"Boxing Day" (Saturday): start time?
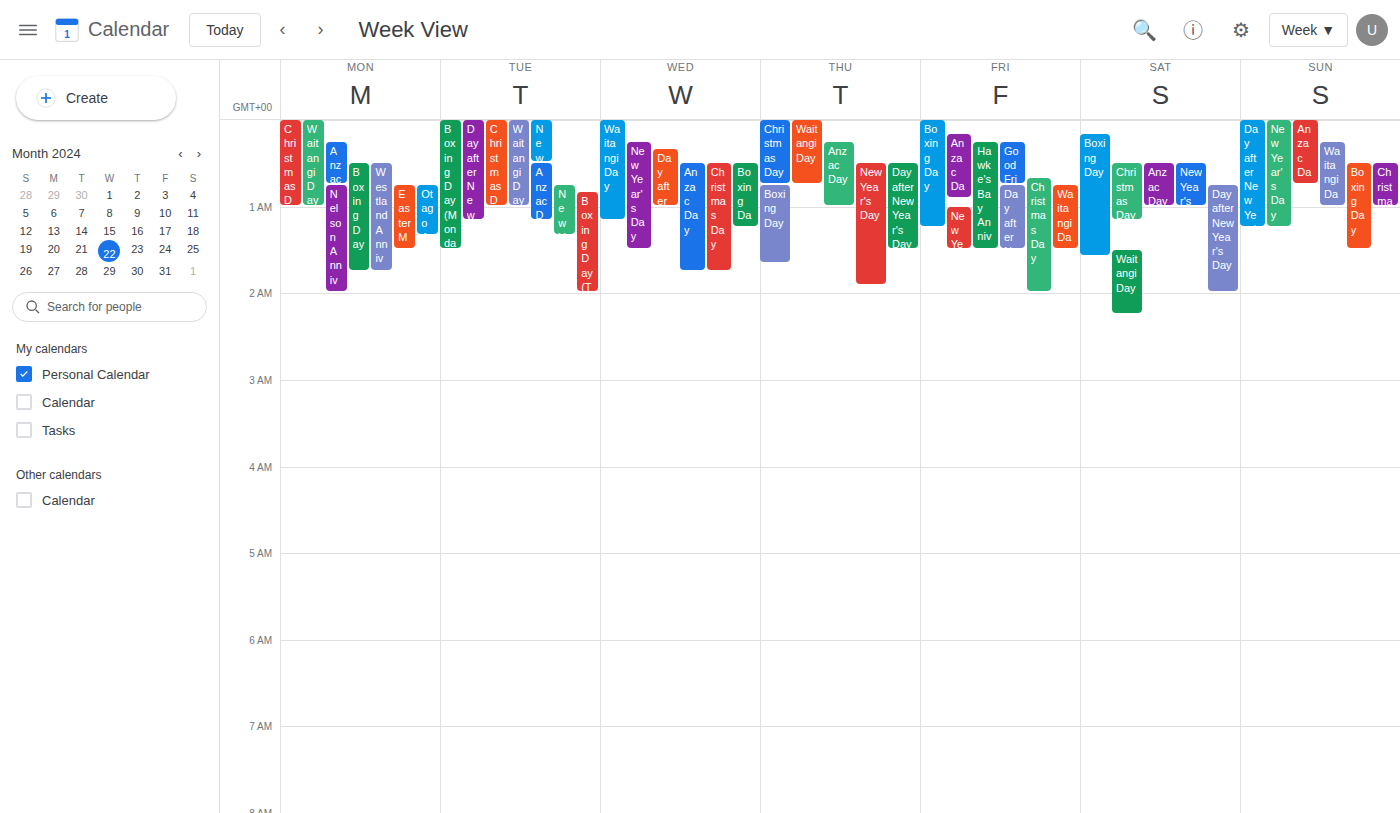
00:10